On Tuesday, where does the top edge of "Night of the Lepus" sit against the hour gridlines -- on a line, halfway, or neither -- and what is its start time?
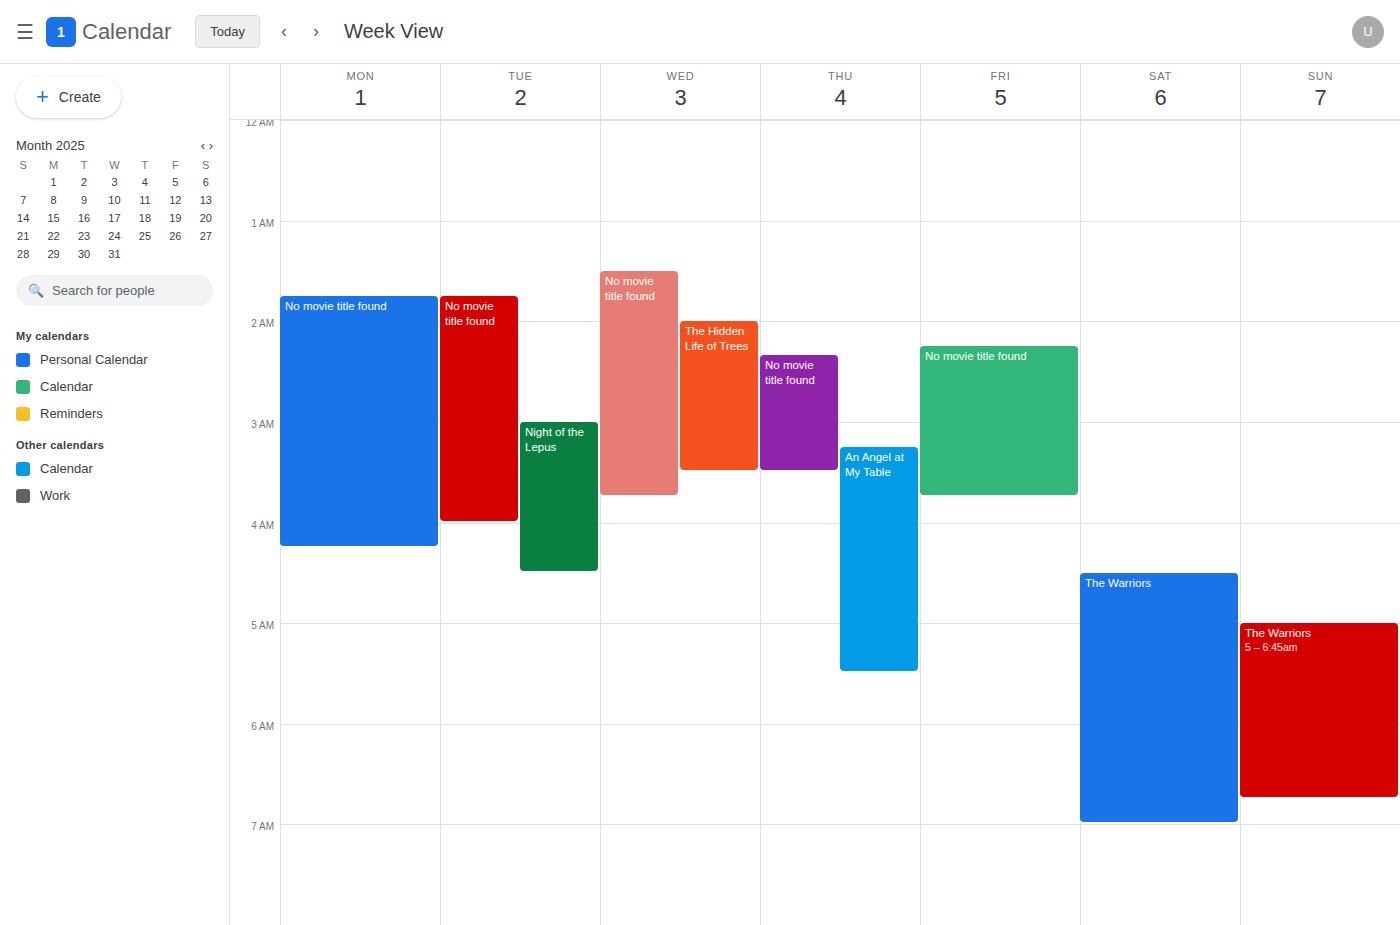
3:00 AM -- exactly on the 3 AM line.